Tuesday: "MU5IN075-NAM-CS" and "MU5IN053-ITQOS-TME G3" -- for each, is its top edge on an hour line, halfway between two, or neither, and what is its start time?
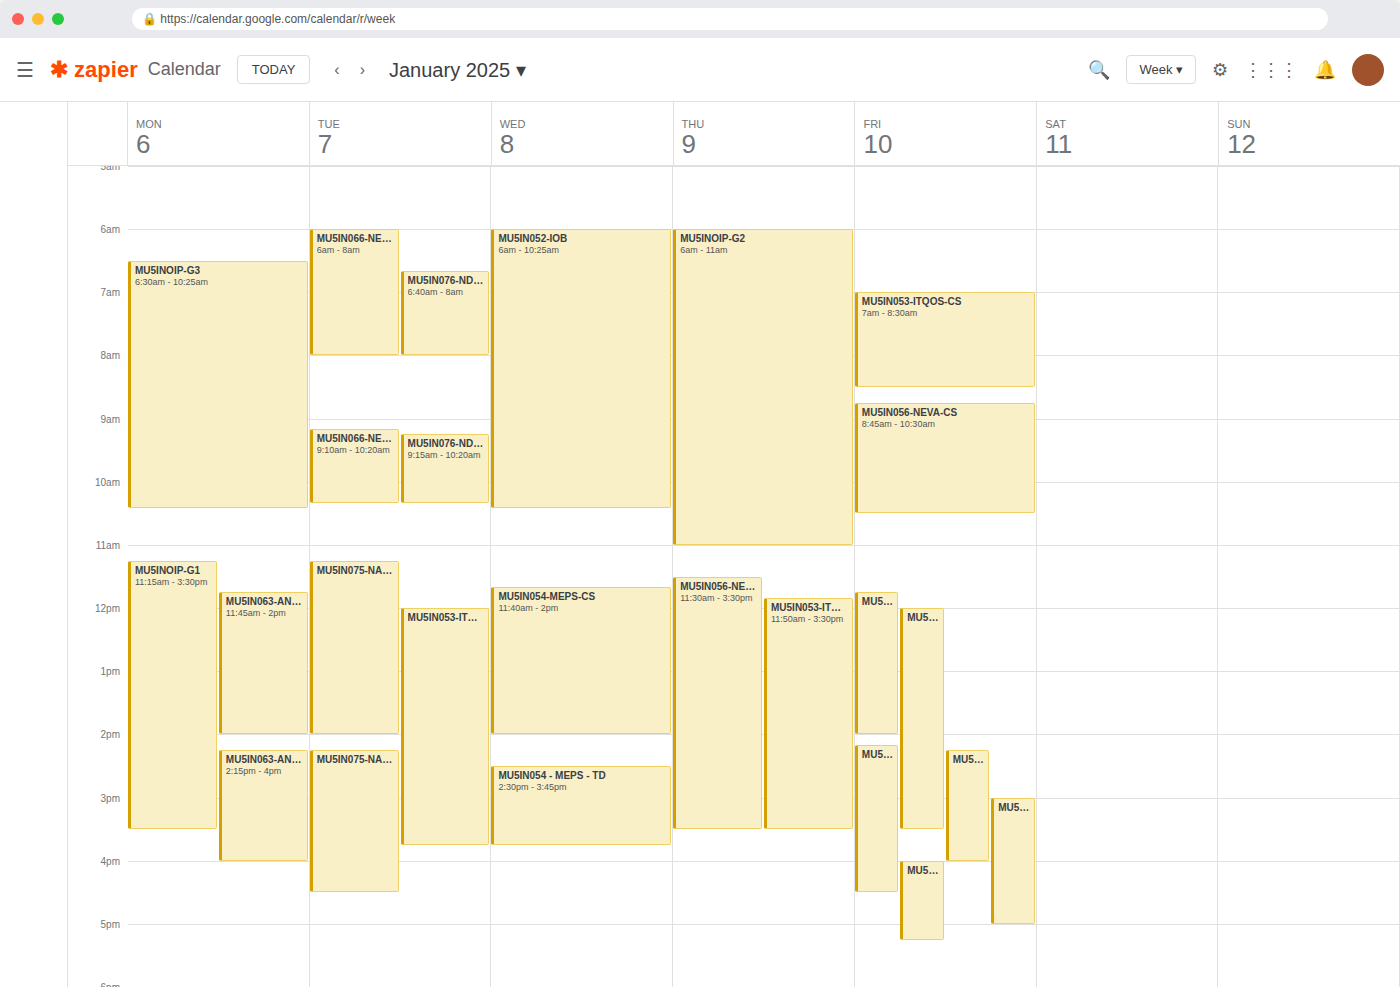
"MU5IN075-NAM-CS": 11:15, neither: a quarter of the way from the 11:00 line to the 12:00 line. "MU5IN053-ITQOS-TME G3": 12:00, exactly on the 12:00 line.